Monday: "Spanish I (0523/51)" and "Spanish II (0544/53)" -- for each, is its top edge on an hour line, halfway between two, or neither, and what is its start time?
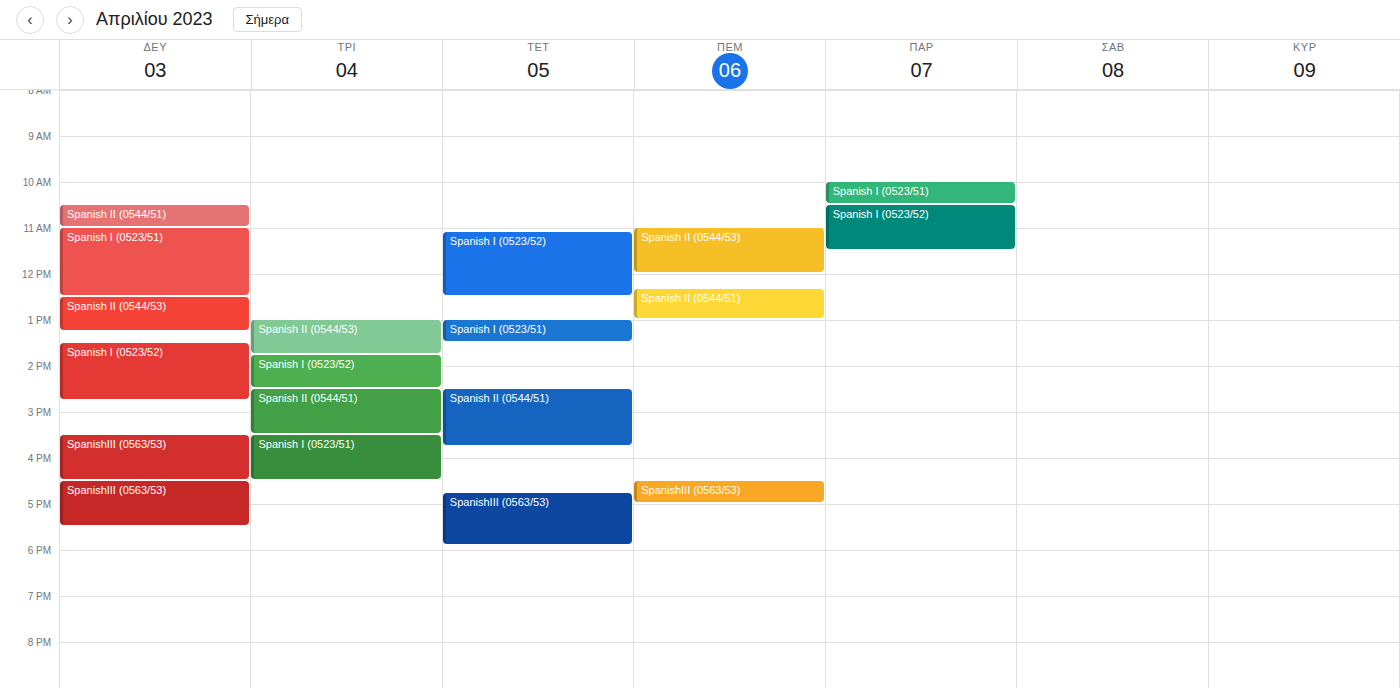
"Spanish I (0523/51)": 11:00 AM, exactly on the 11 AM line. "Spanish II (0544/53)": 12:30 PM, halfway between the 12 PM and 1 PM lines.